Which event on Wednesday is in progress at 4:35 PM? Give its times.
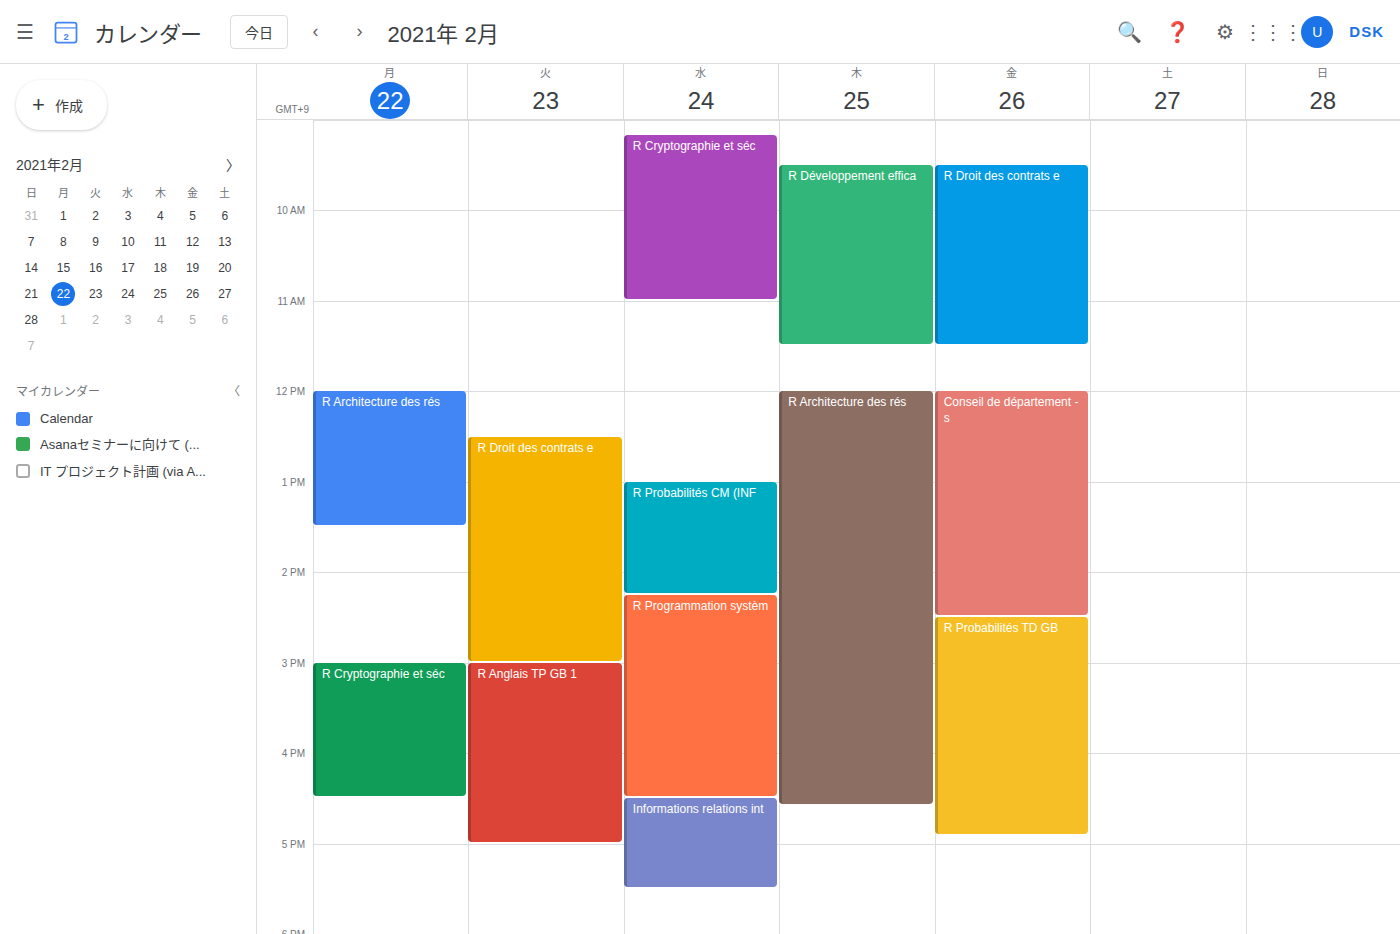
"Informations relations int", 4:30 PM to 5:30 PM